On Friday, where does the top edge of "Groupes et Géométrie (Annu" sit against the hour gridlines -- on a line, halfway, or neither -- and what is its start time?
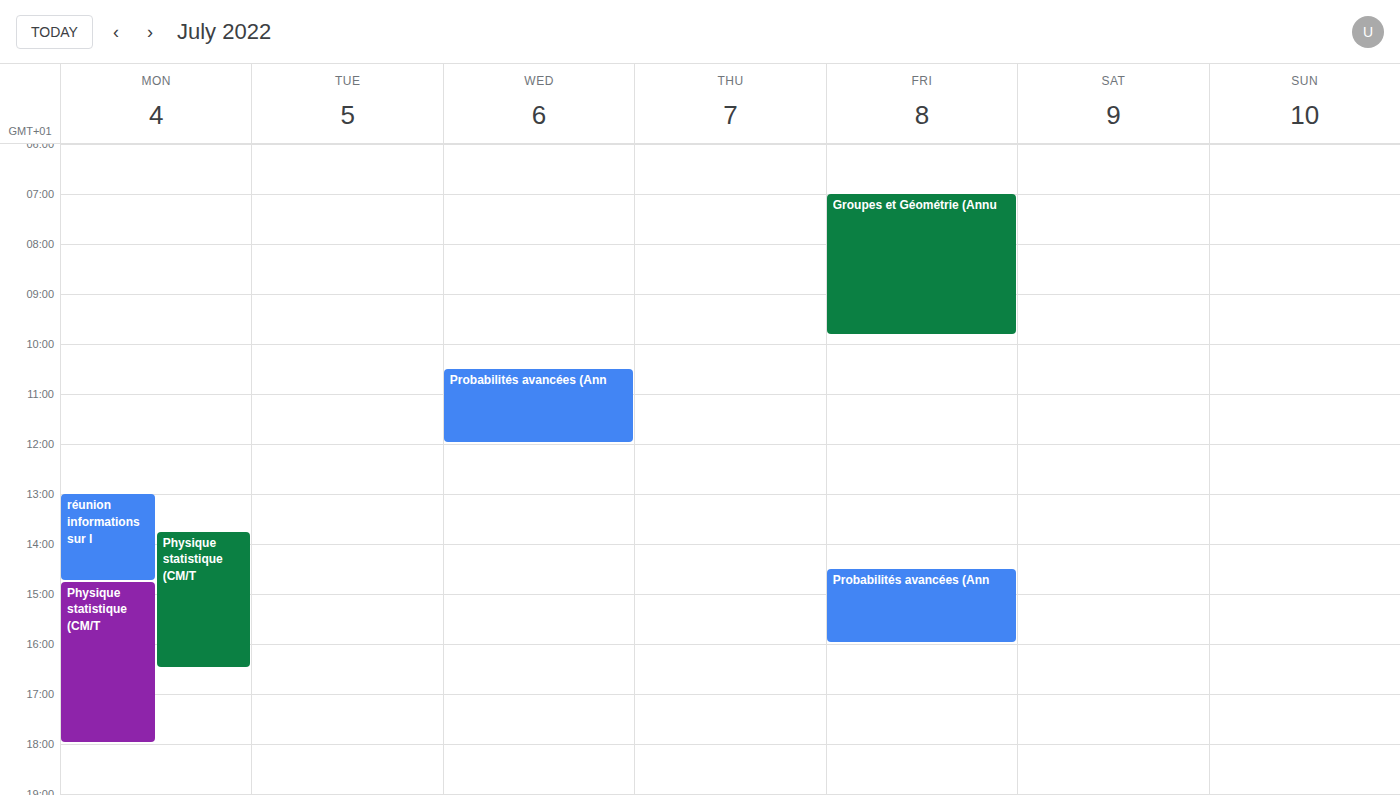
7:00 AM -- exactly on the 7 AM line.